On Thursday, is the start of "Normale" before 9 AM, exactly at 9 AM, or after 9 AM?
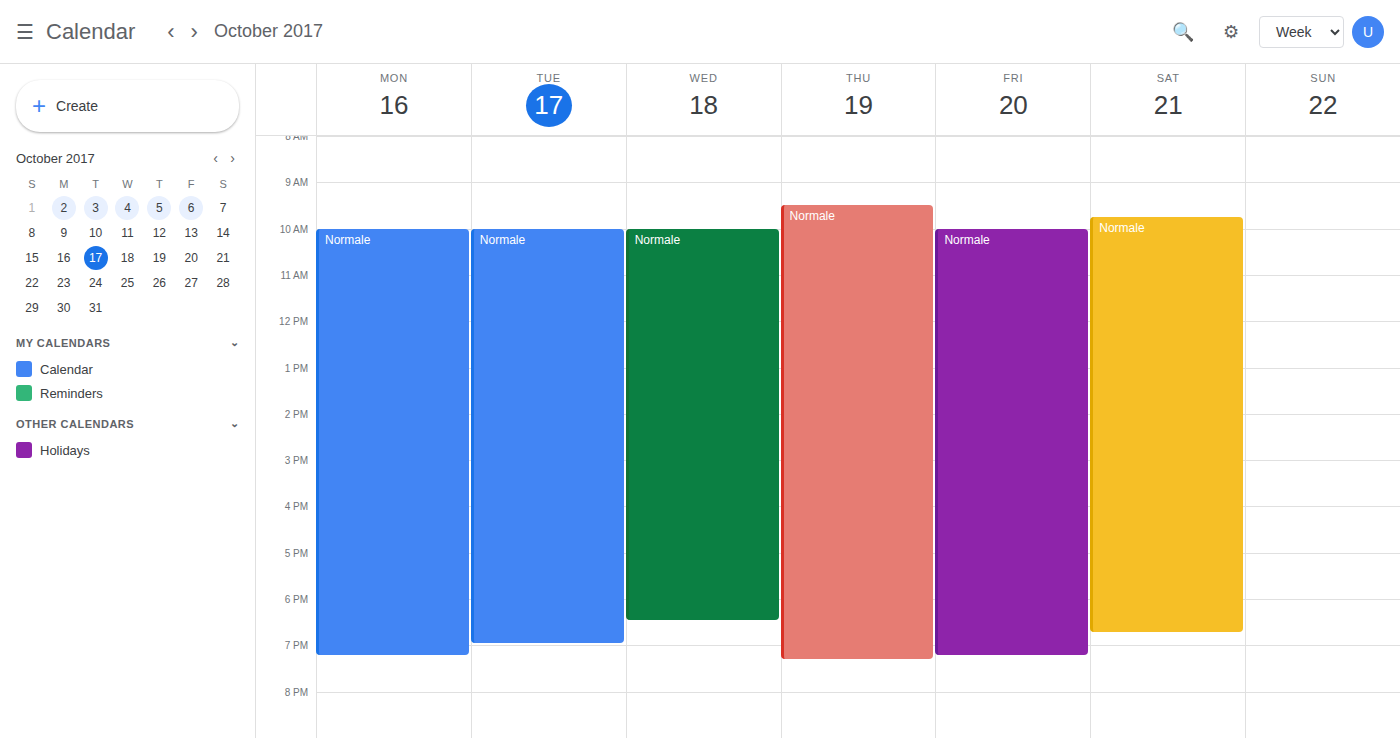
9:30 AM -- after 9 AM, 30 minutes below the 9 AM line.